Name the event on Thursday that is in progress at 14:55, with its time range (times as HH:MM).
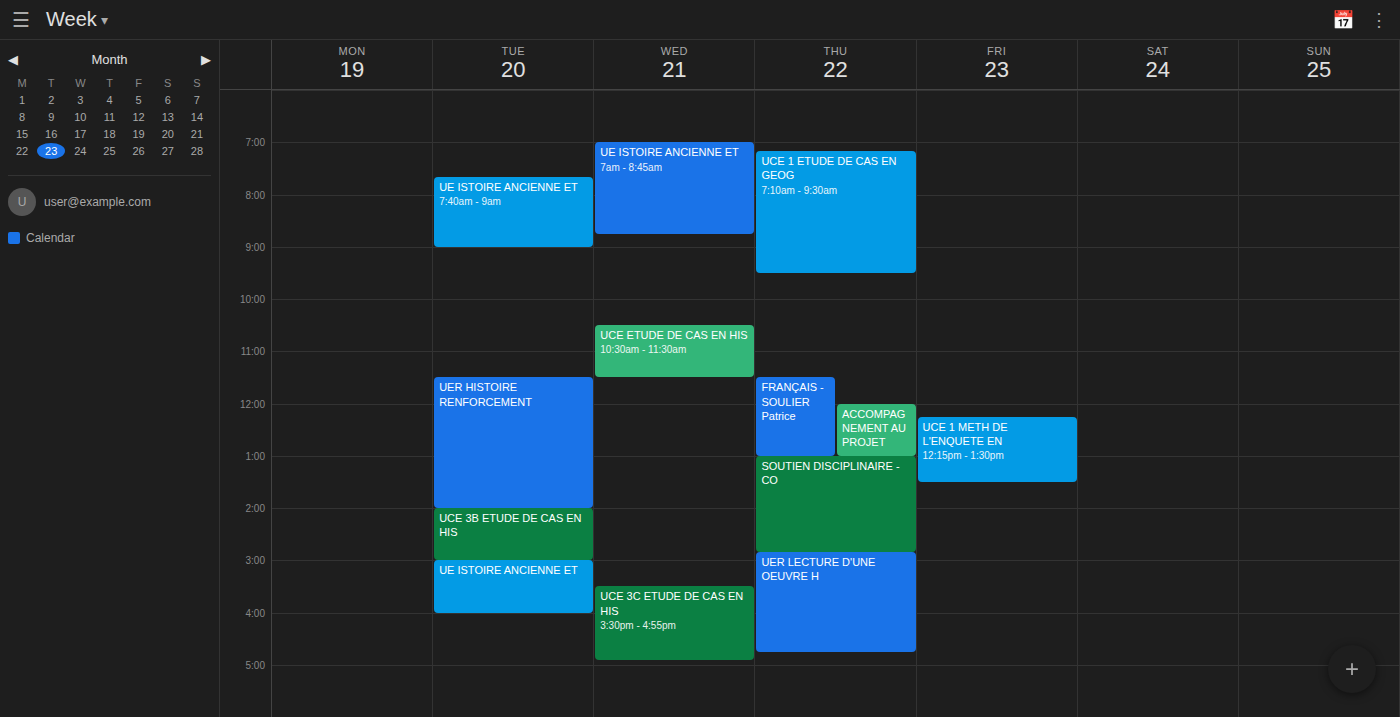
"UER LECTURE D'UNE OEUVRE H", 14:50 to 16:45